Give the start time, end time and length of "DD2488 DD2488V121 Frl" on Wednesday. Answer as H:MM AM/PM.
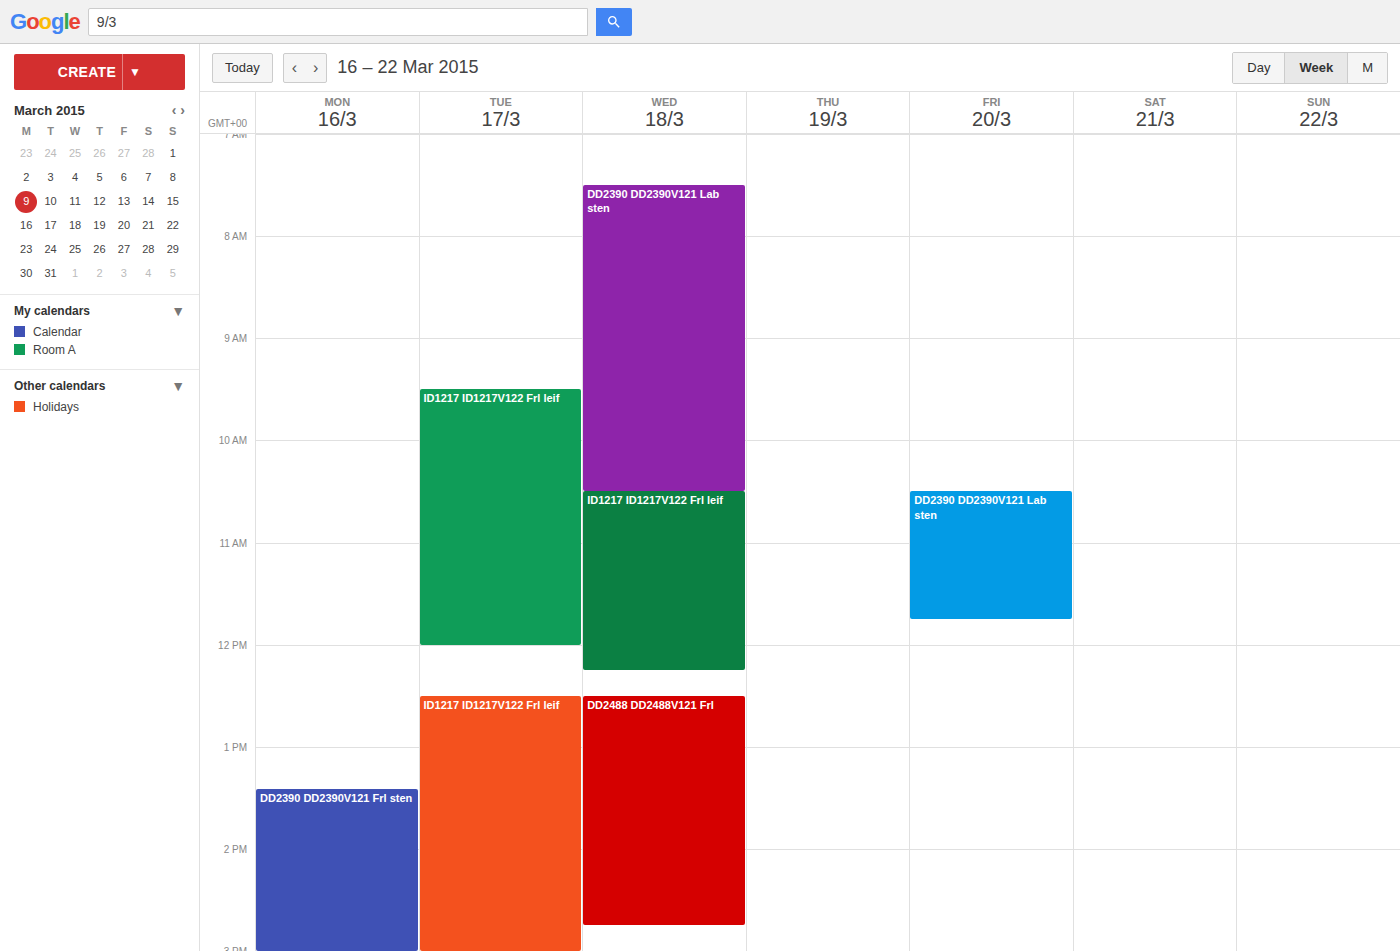
12:30 PM to 2:45 PM, 2 hours 15 minutes